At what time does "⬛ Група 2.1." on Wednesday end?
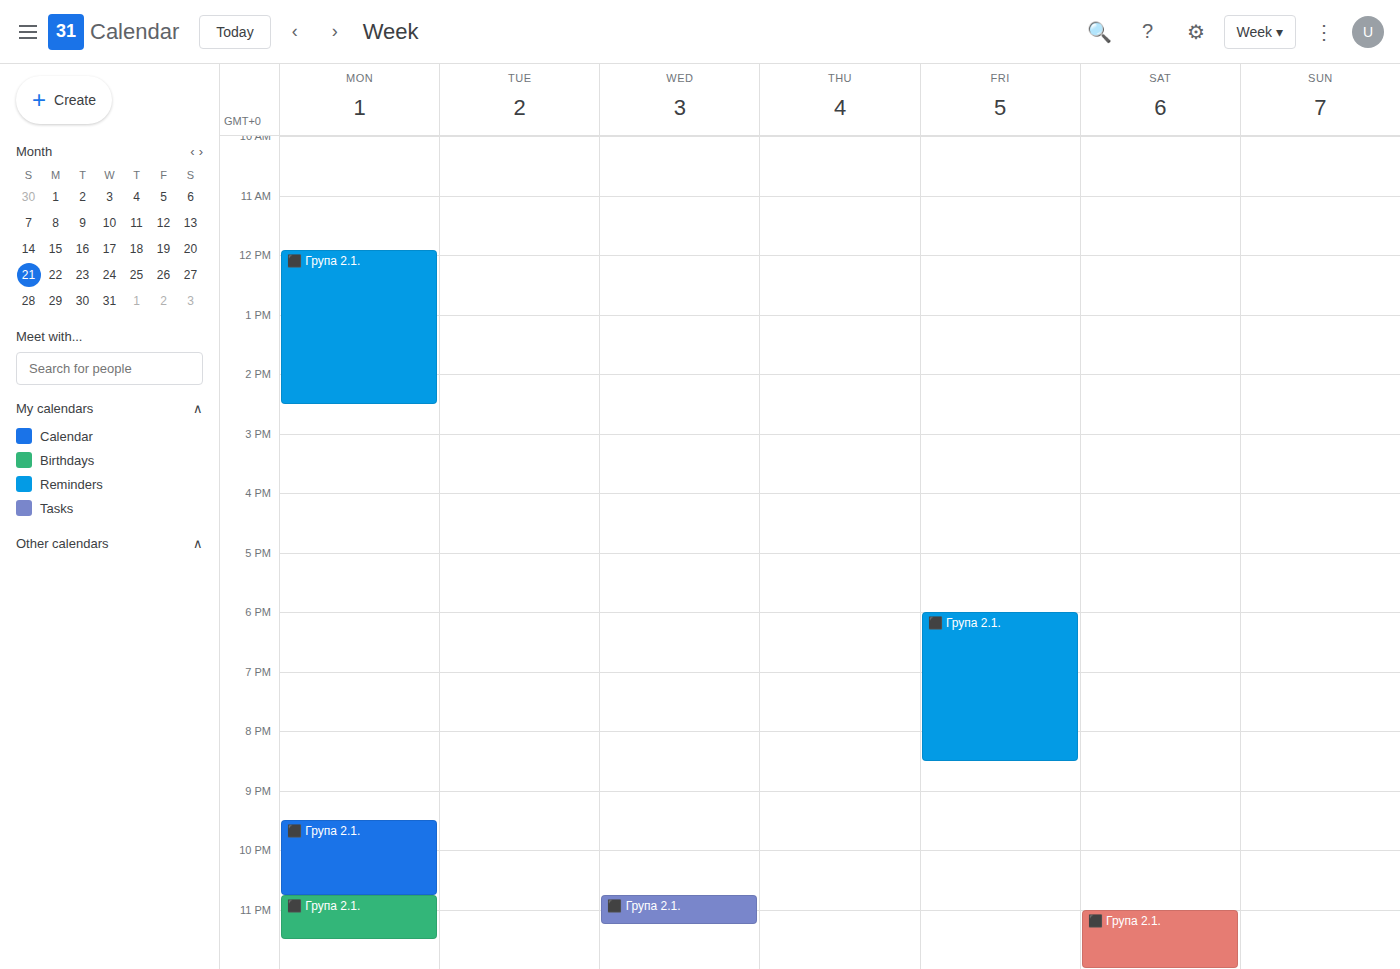
23:15